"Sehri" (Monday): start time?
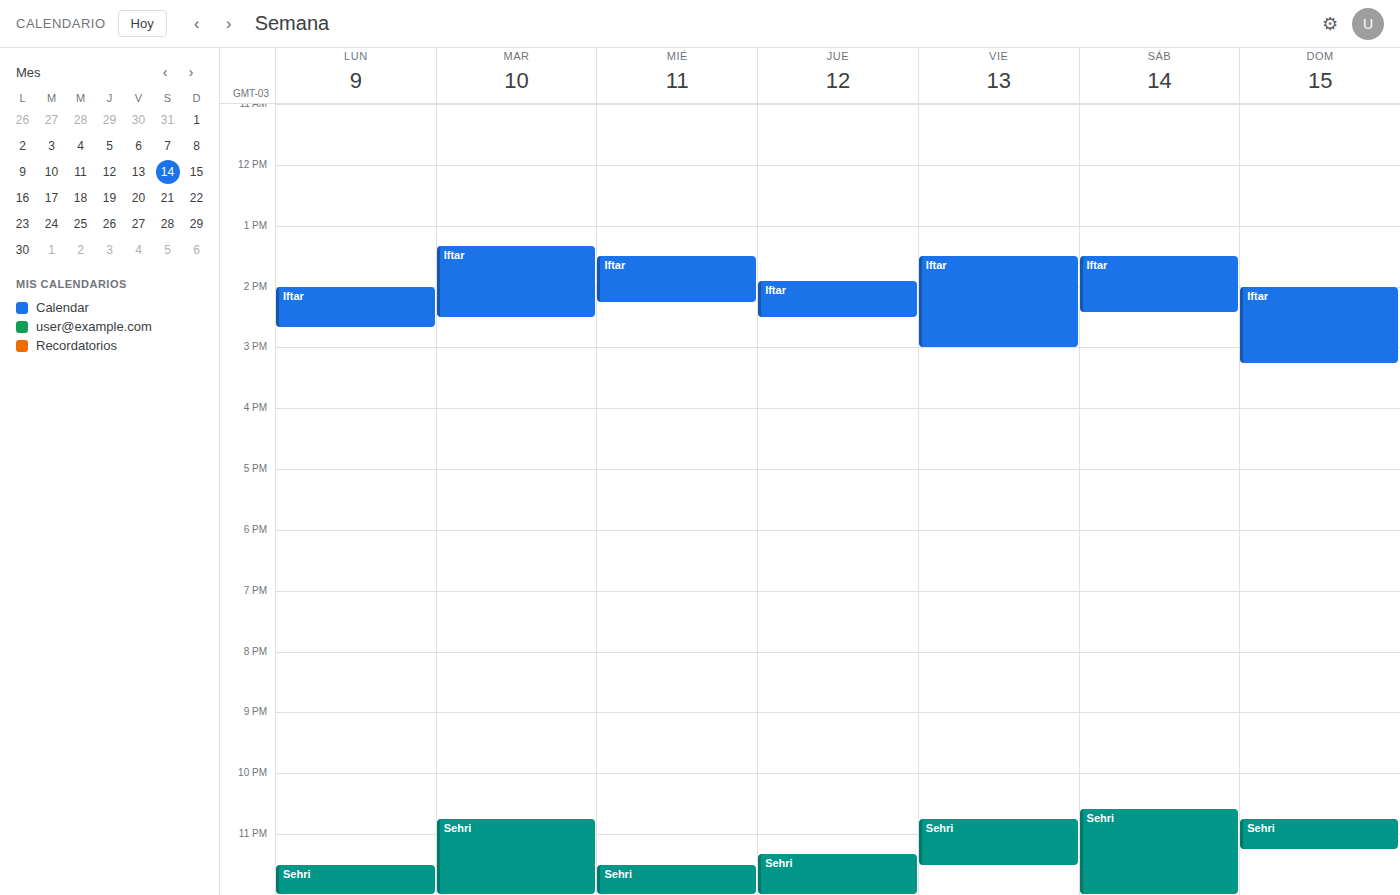
23:30